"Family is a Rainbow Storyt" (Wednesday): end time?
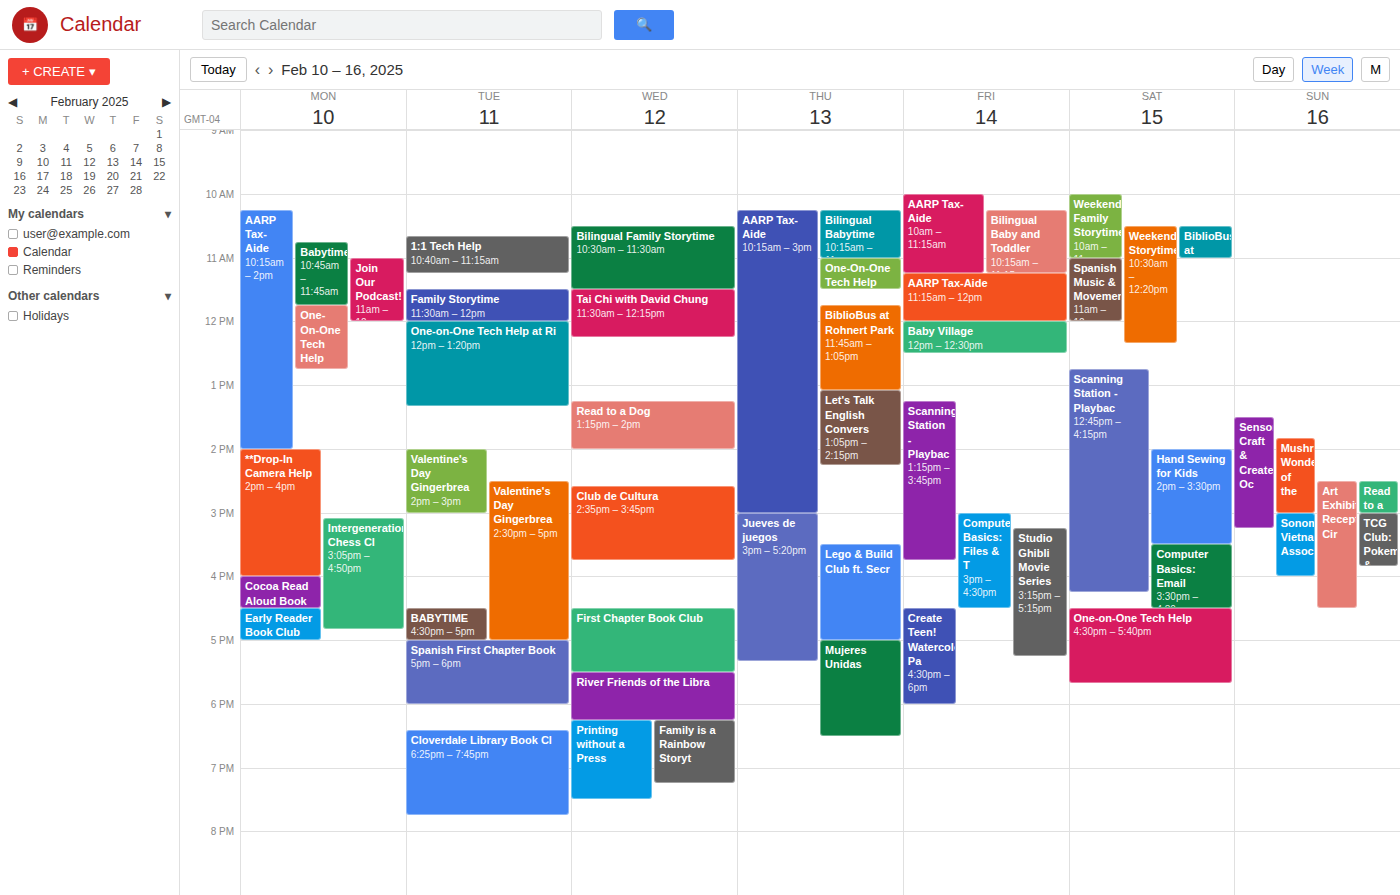
7:15 PM